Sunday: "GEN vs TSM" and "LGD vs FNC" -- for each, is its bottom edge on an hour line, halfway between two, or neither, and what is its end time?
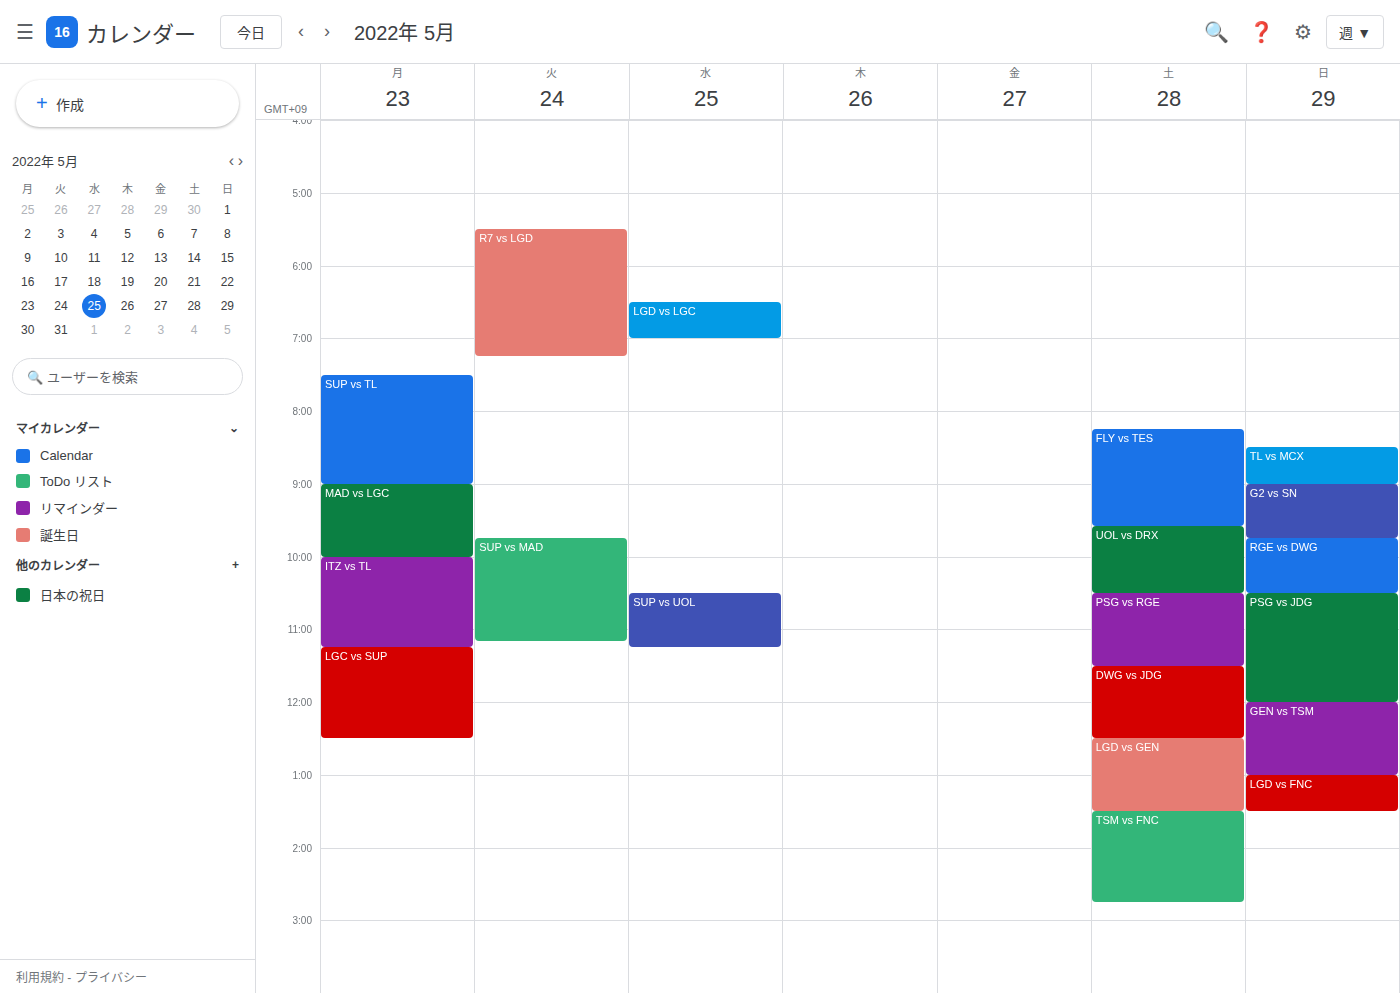
"GEN vs TSM": 1:00 PM, exactly on the 1 PM line. "LGD vs FNC": 1:30 PM, halfway between the 1 PM and 2 PM lines.